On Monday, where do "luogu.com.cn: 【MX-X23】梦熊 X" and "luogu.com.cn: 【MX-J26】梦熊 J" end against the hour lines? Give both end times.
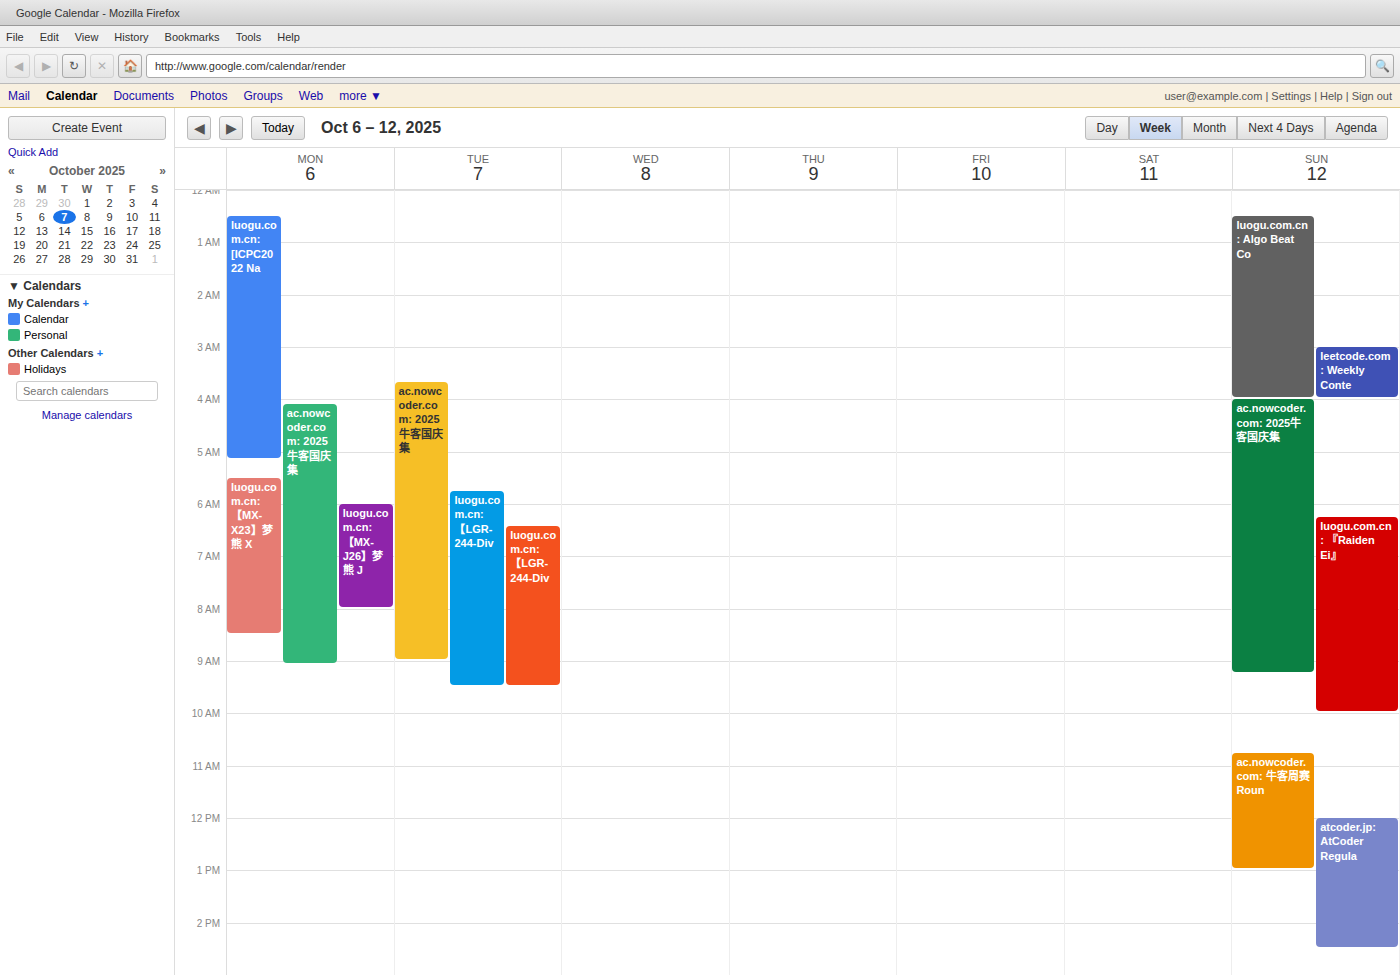
"luogu.com.cn: 【MX-X23】梦熊 X": 8:30 AM, halfway between the 8 AM and 9 AM lines. "luogu.com.cn: 【MX-J26】梦熊 J": 8:00 AM, exactly on the 8 AM line.